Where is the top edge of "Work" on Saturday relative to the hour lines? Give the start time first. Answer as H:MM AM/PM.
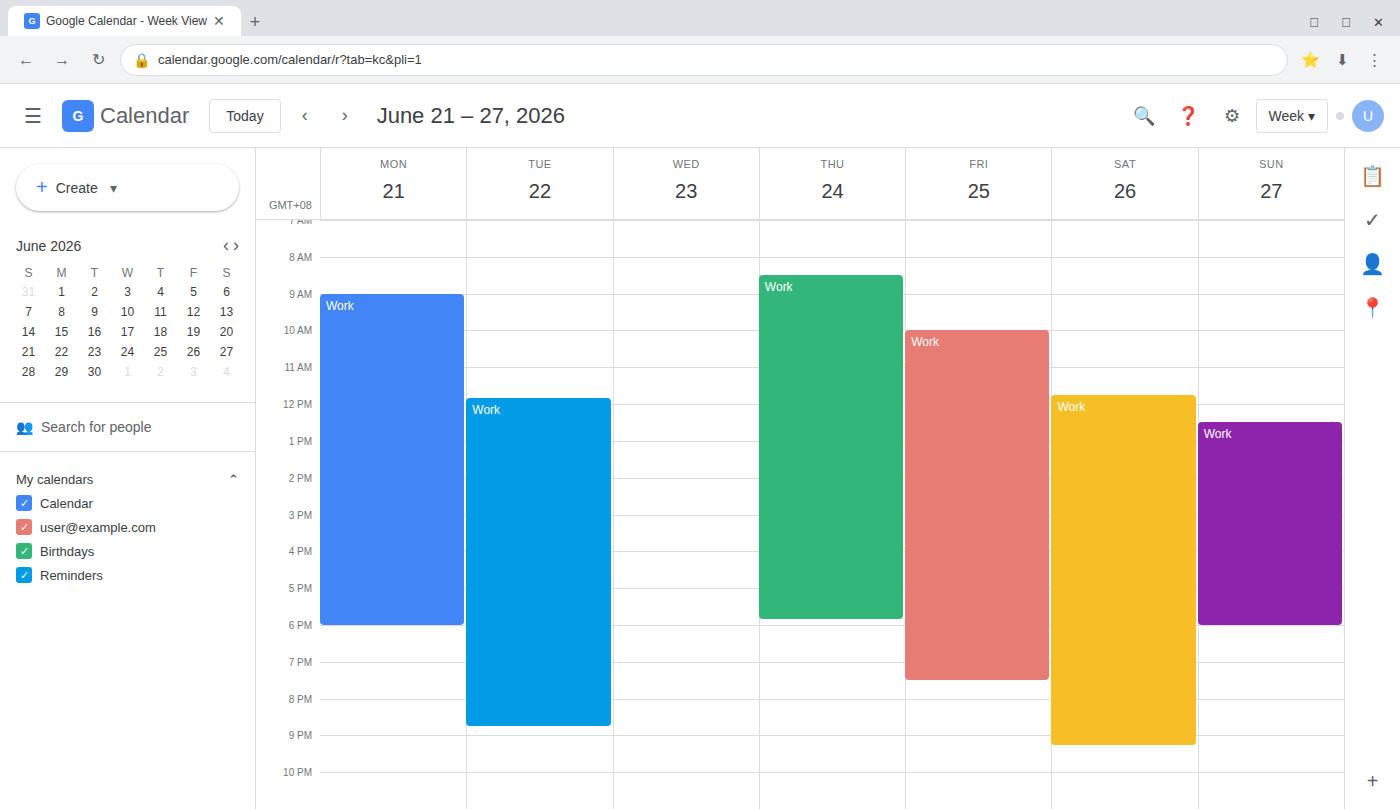
11:45 AM -- neither: three quarters of the way from the 11 AM line to the 12 PM line.